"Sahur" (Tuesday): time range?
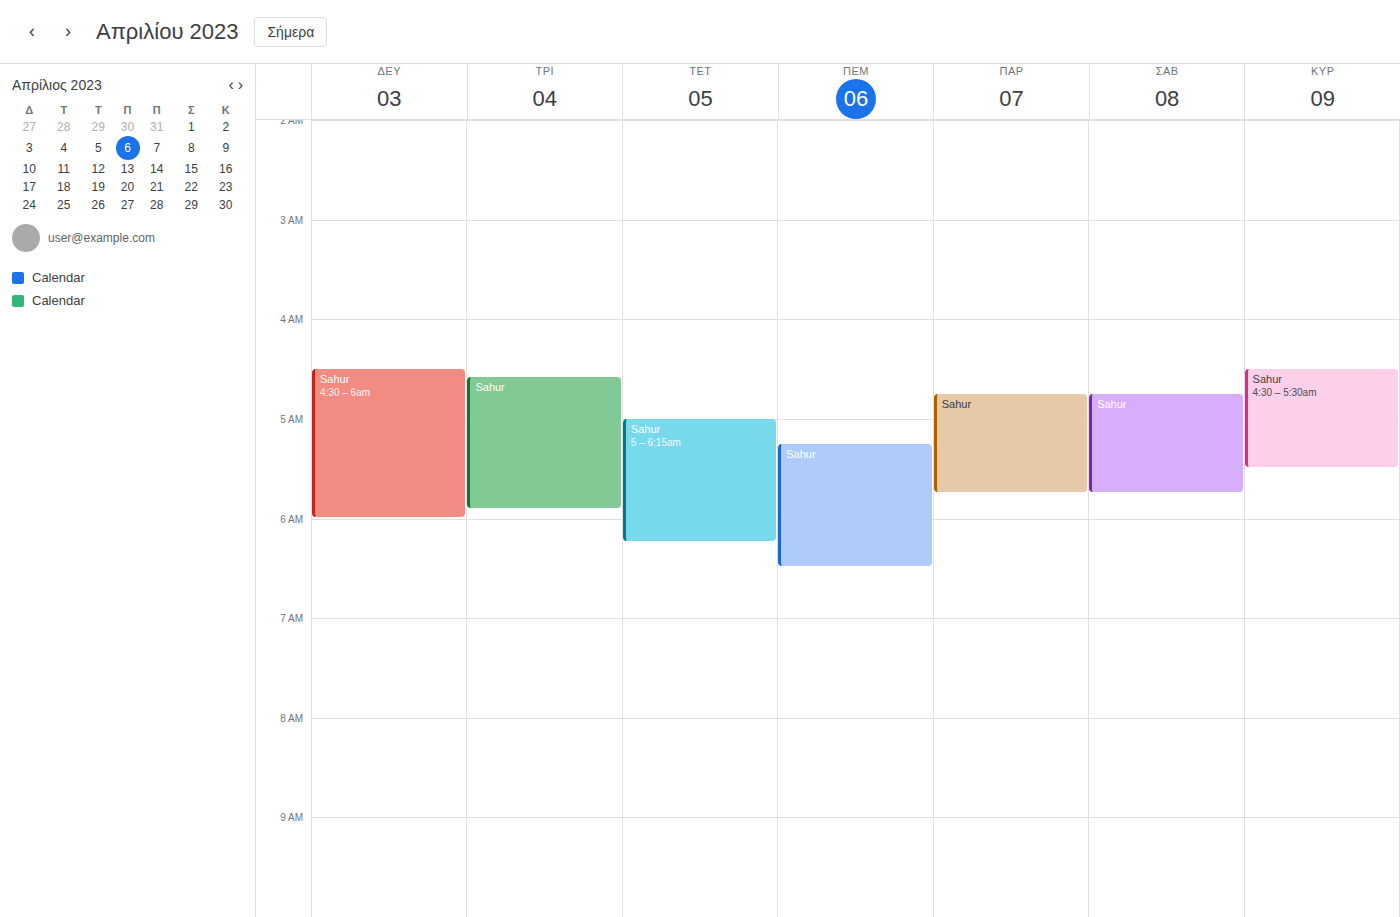
4:35 AM to 5:55 AM